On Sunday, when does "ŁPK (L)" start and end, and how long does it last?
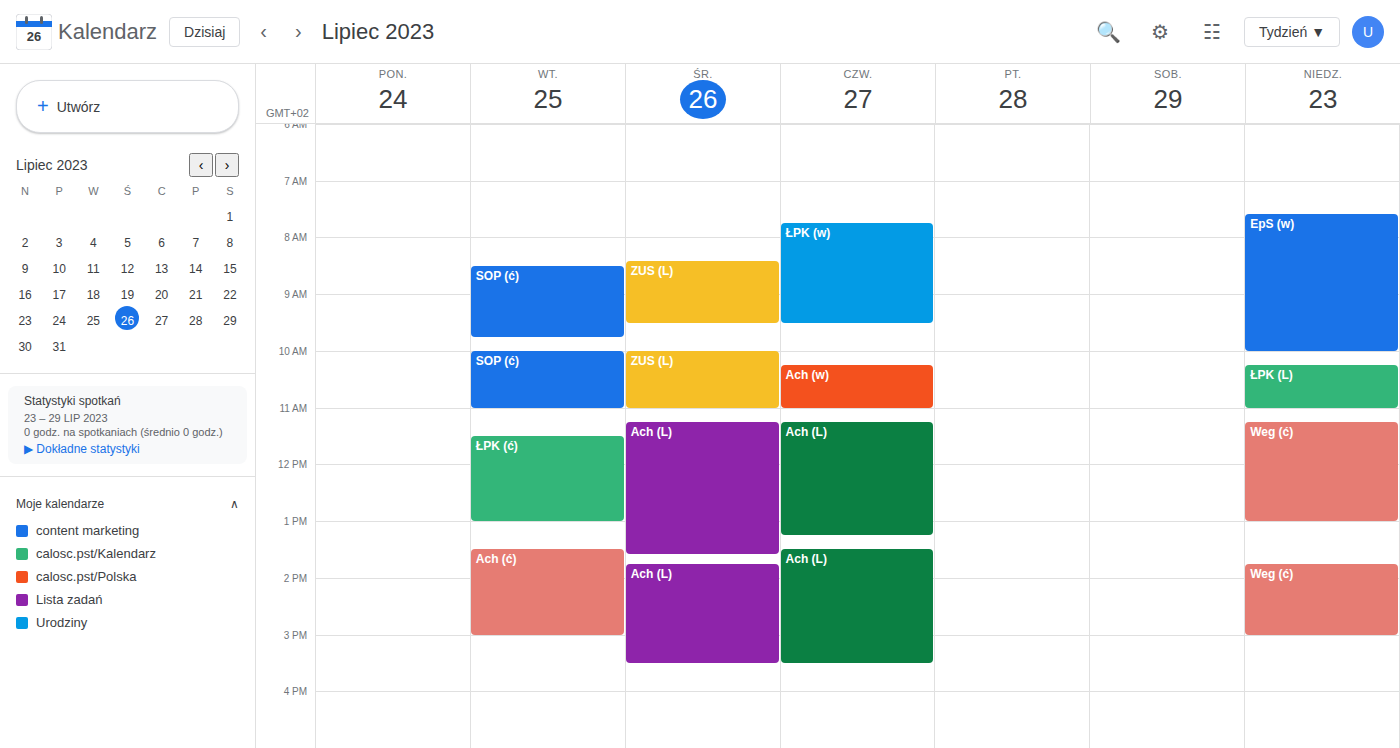
10:15 AM to 11:00 AM, 45 minutes